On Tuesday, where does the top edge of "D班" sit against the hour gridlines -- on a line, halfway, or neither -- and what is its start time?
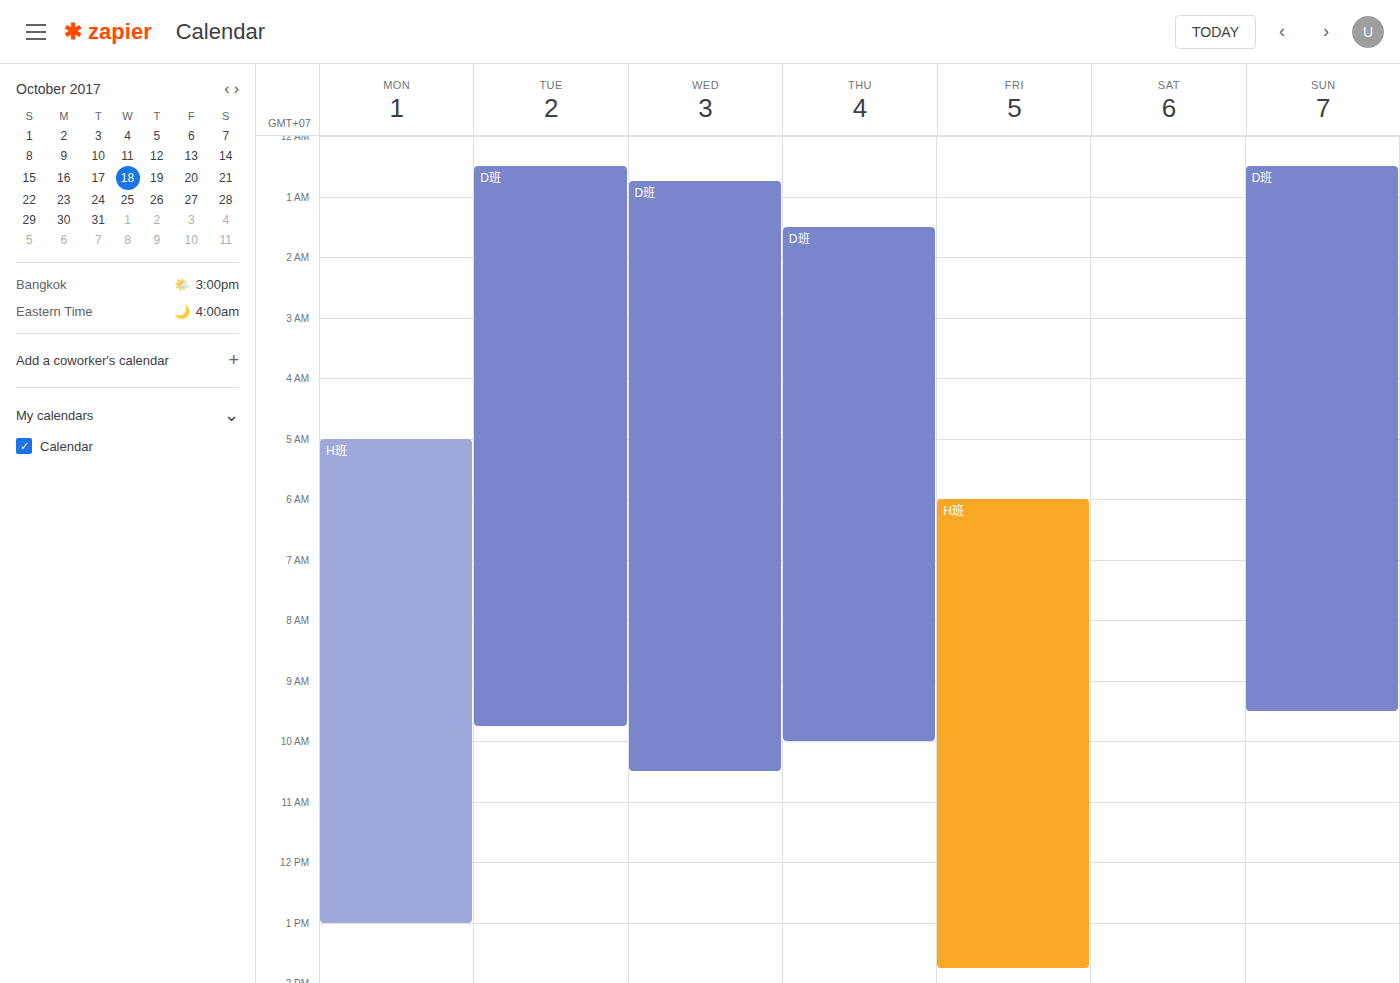
12:30 AM -- halfway between the 12 AM and 1 AM lines.